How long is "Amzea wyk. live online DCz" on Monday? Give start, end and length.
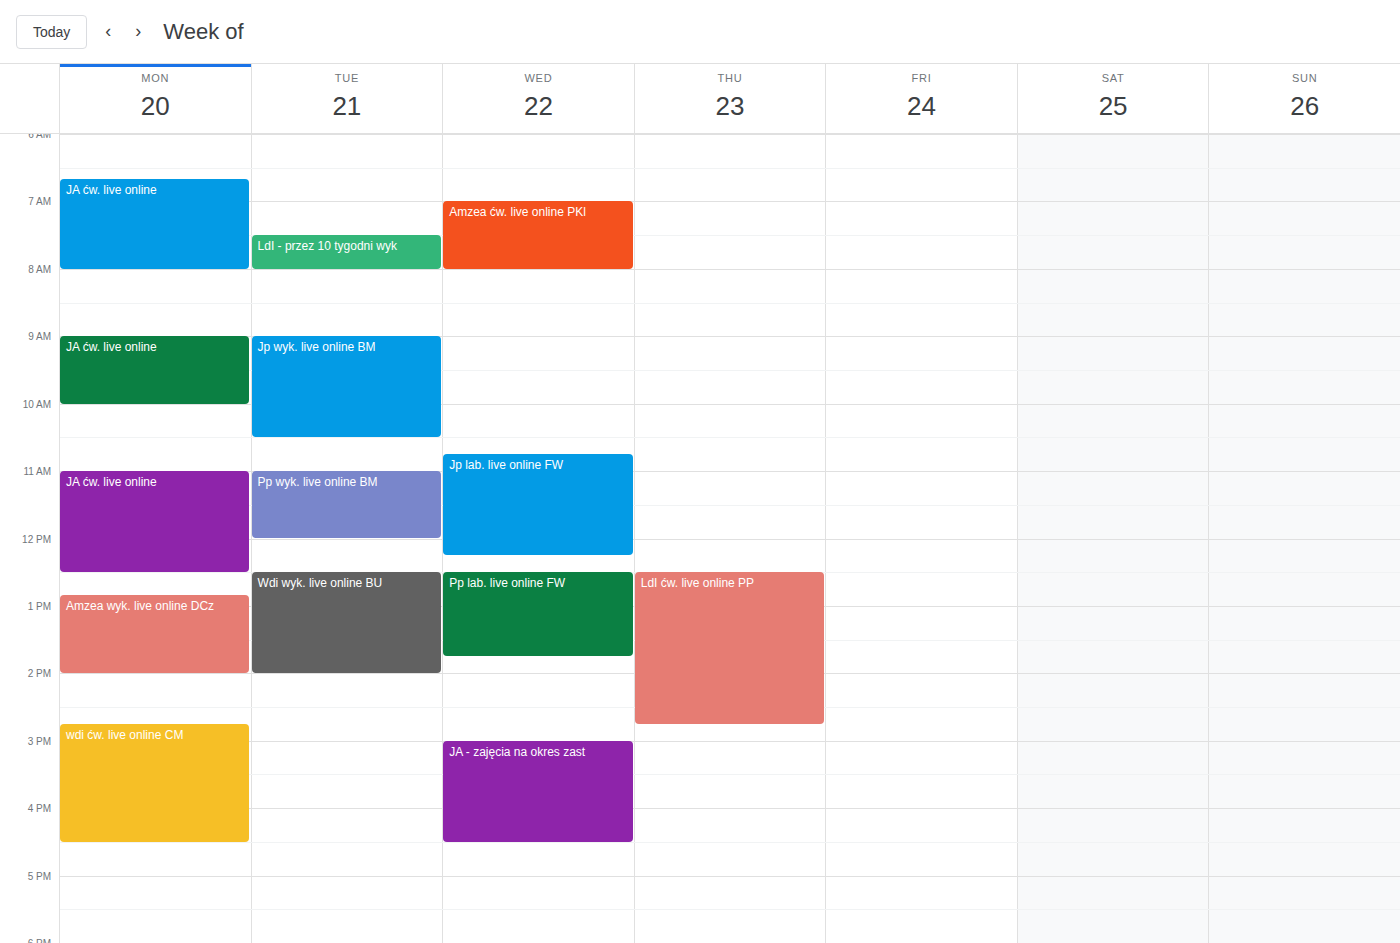
12:50 PM to 2:00 PM, 1 hour 10 minutes